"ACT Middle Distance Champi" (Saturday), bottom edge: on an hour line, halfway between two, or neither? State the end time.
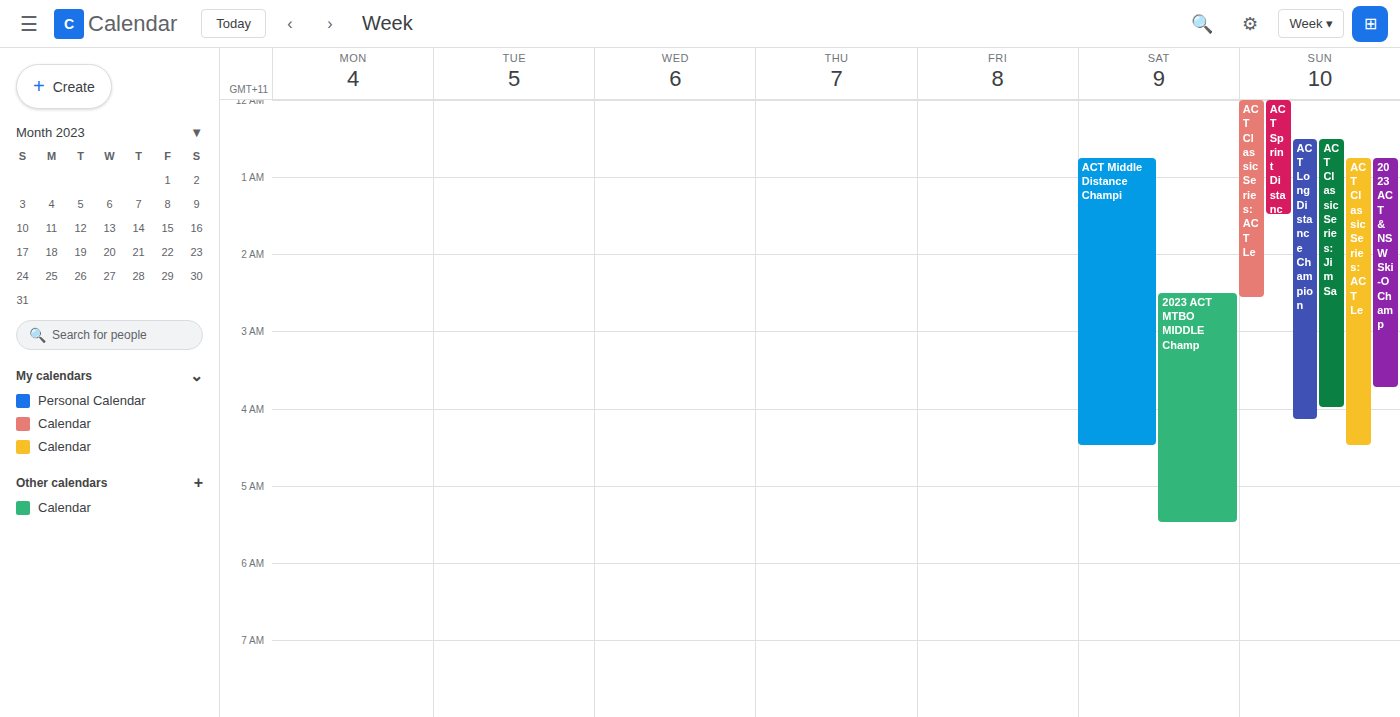
4:30 AM -- halfway between the 4 AM and 5 AM lines.